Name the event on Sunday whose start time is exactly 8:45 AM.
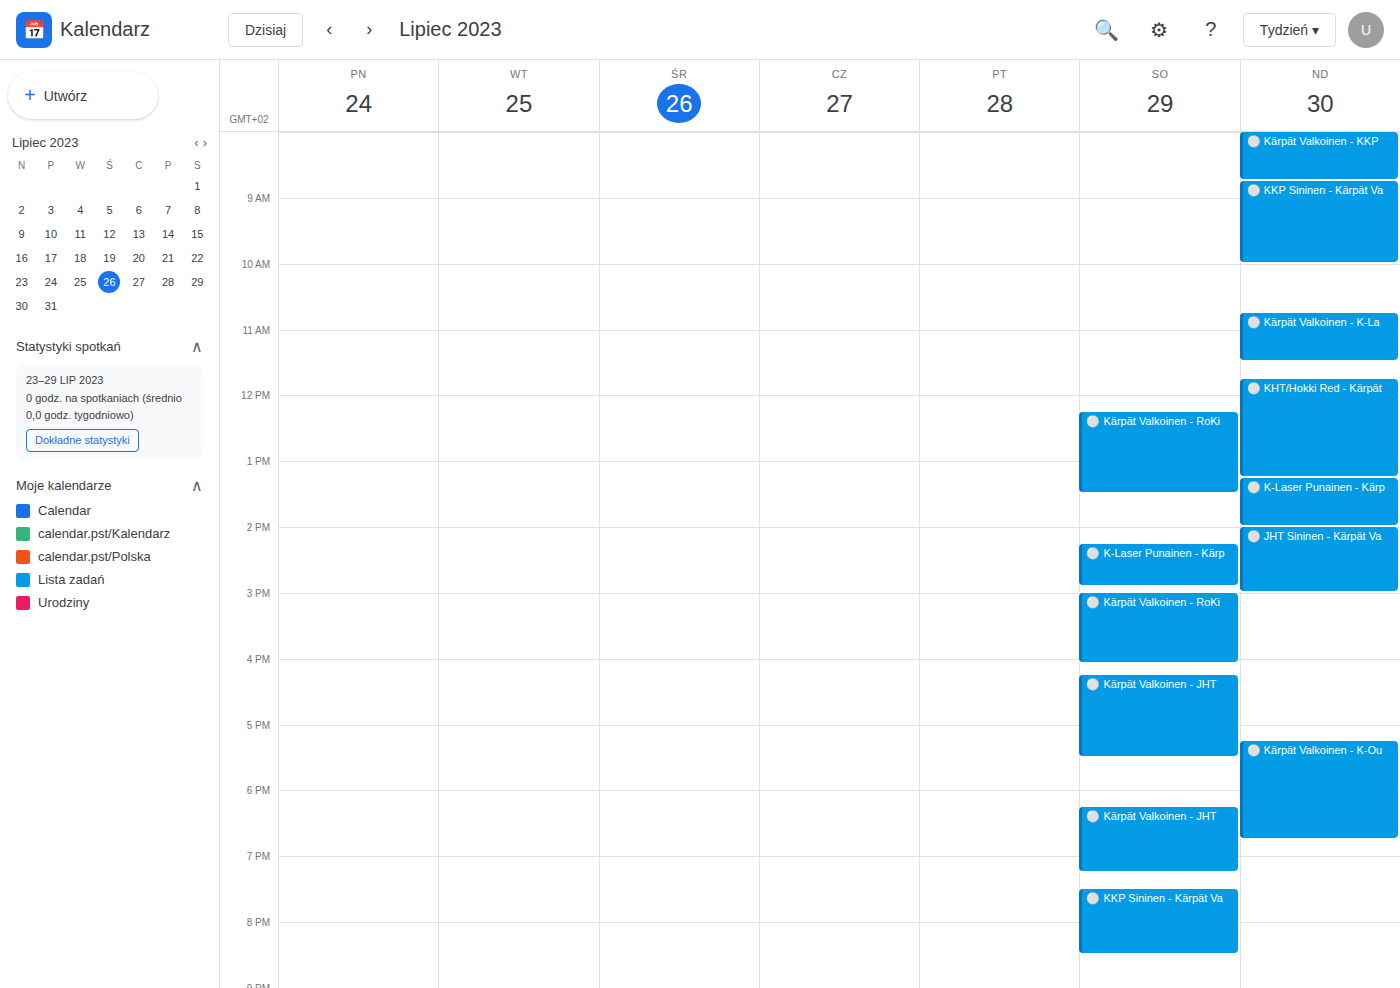
"⚪️ KKP Sininen - Kärpät Va"